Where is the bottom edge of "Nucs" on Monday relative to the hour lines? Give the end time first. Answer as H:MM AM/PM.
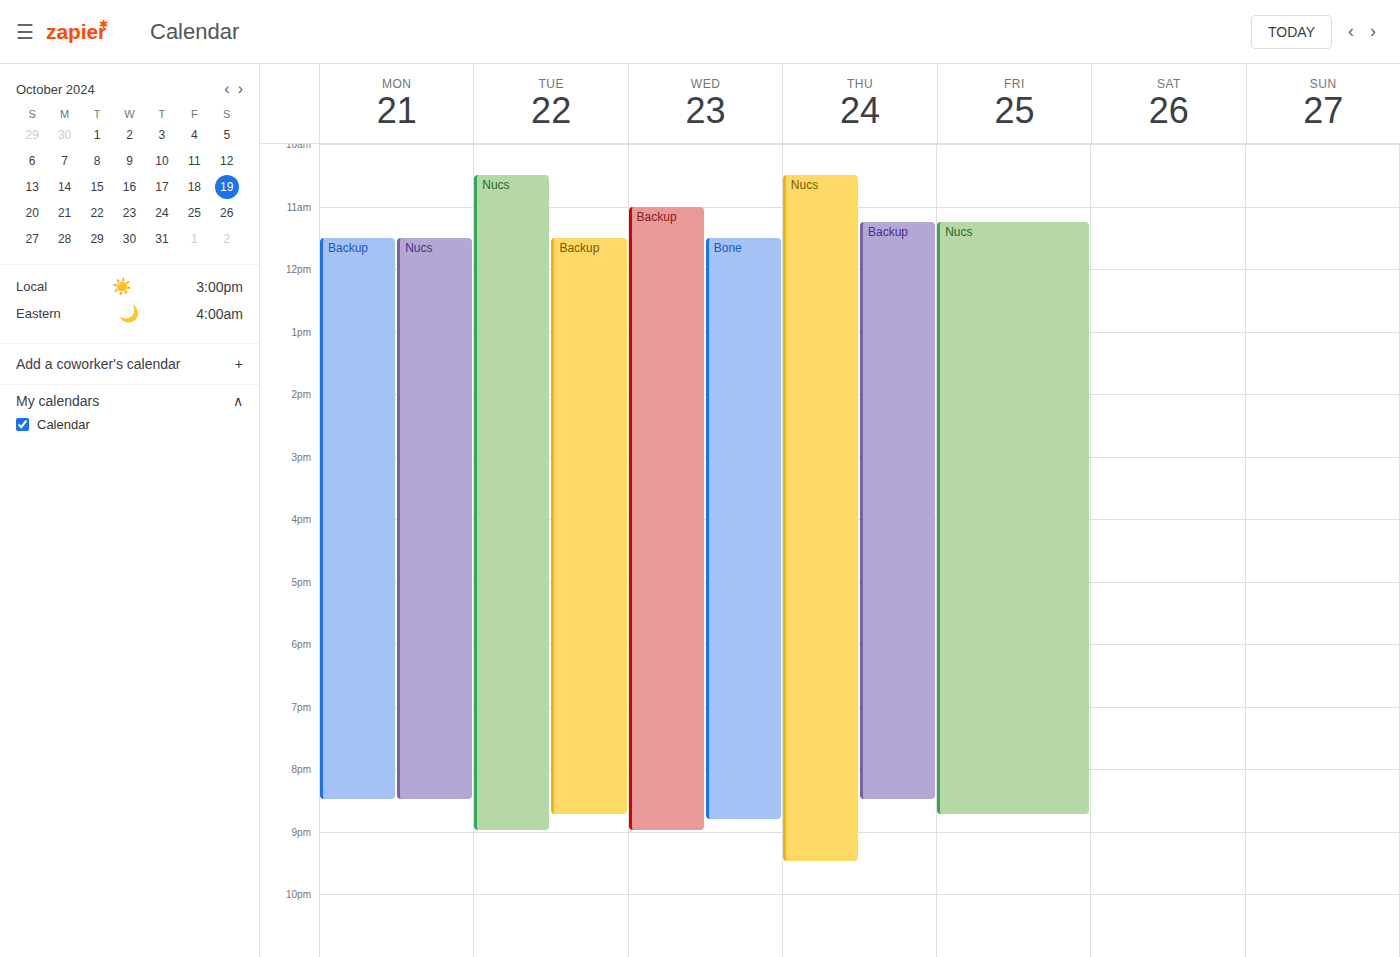
8:30 PM -- halfway between the 8 PM and 9 PM lines.